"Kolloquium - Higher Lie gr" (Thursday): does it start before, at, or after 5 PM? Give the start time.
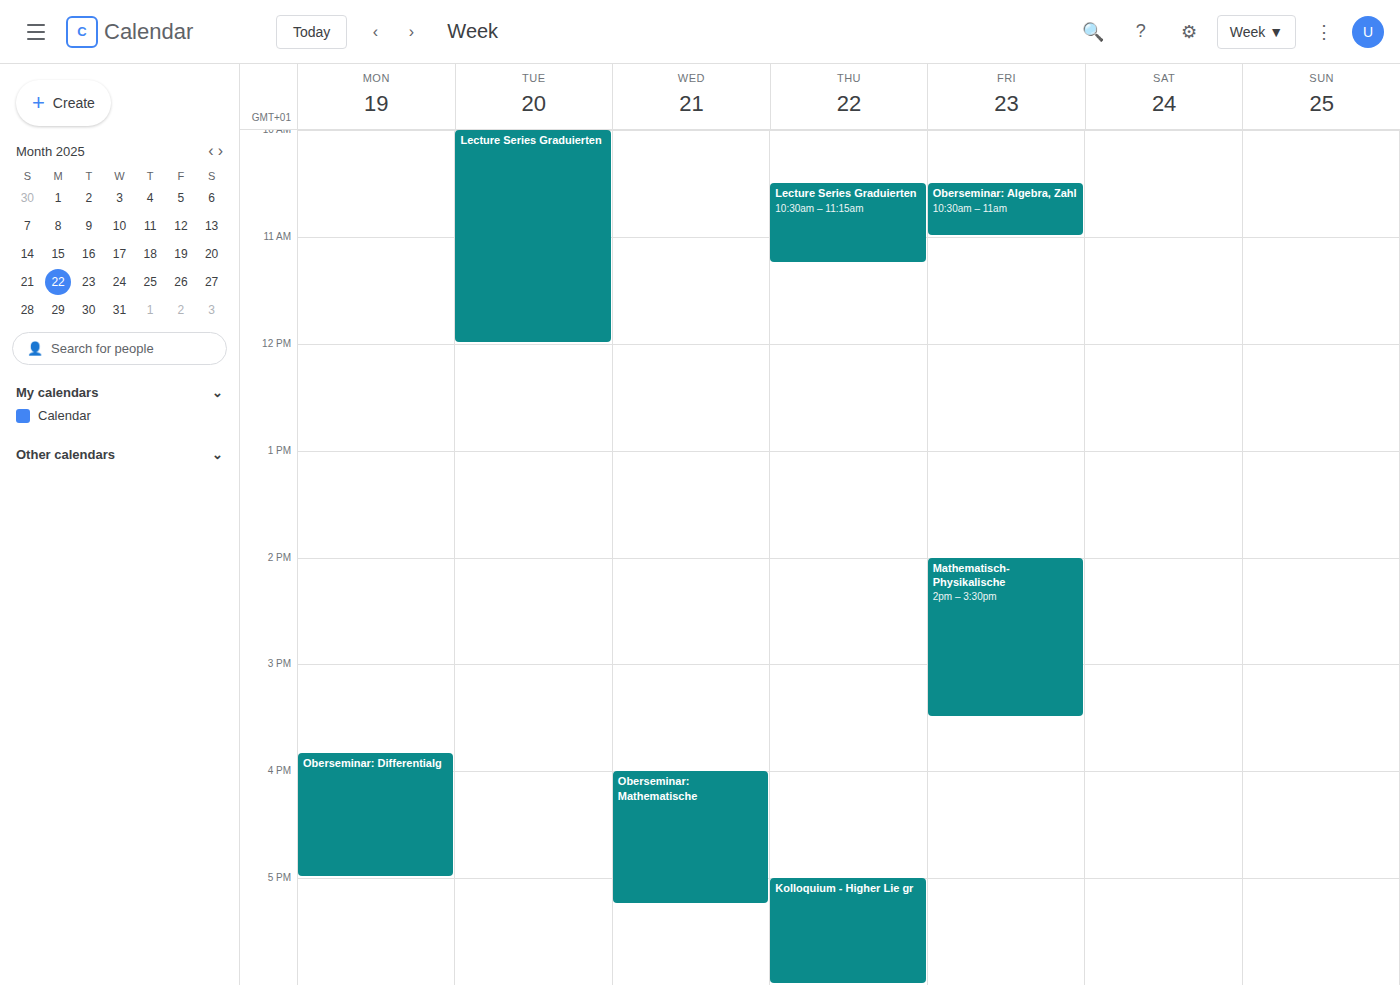
5:00 PM -- exactly at 5 PM, on the 5 PM line.